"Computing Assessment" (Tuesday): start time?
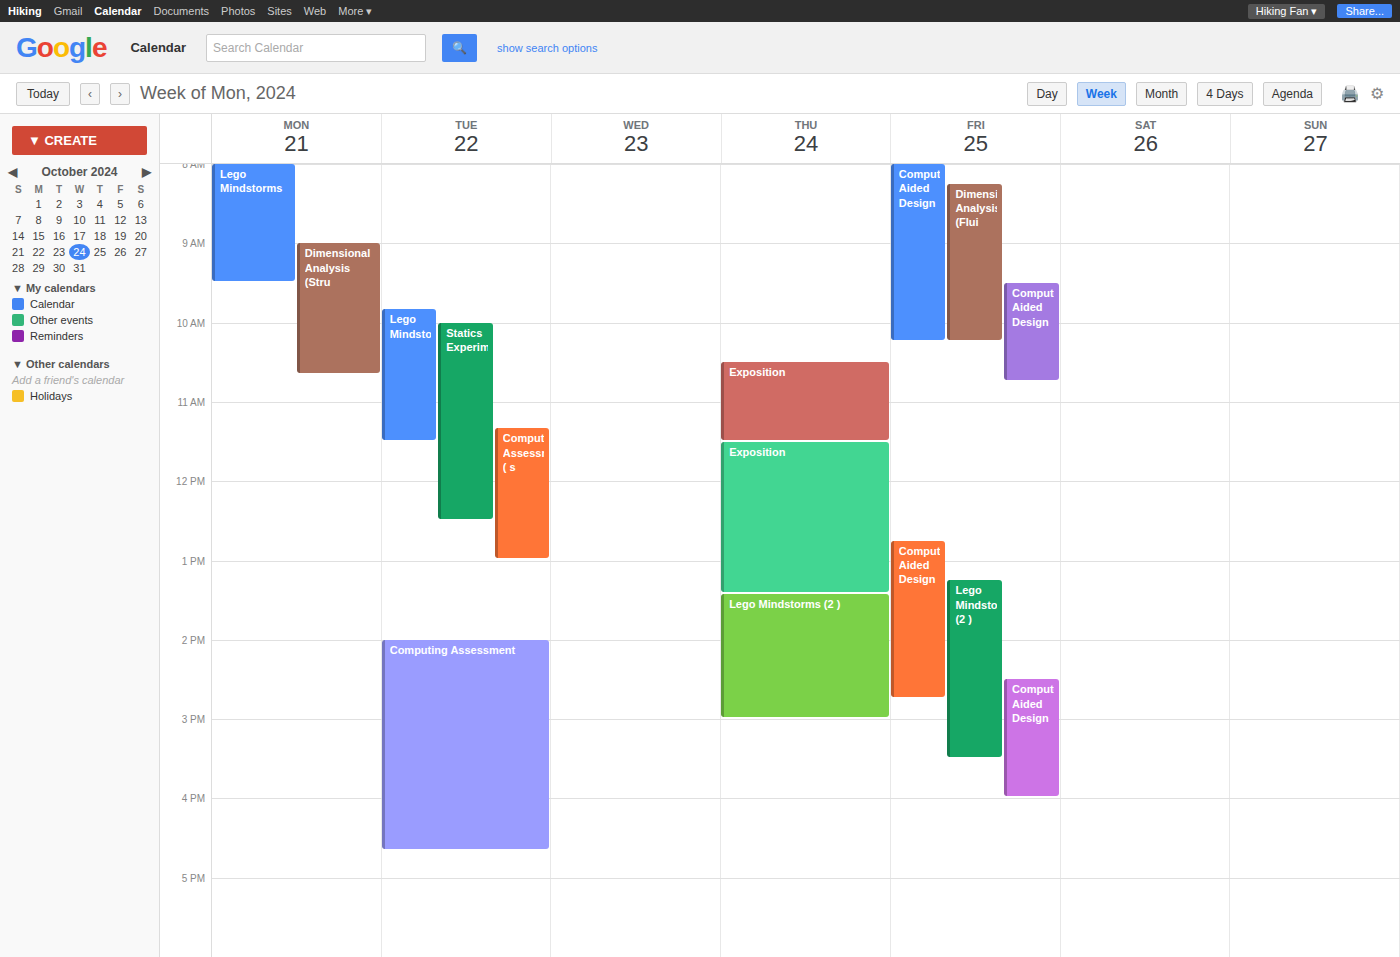
2:00 PM